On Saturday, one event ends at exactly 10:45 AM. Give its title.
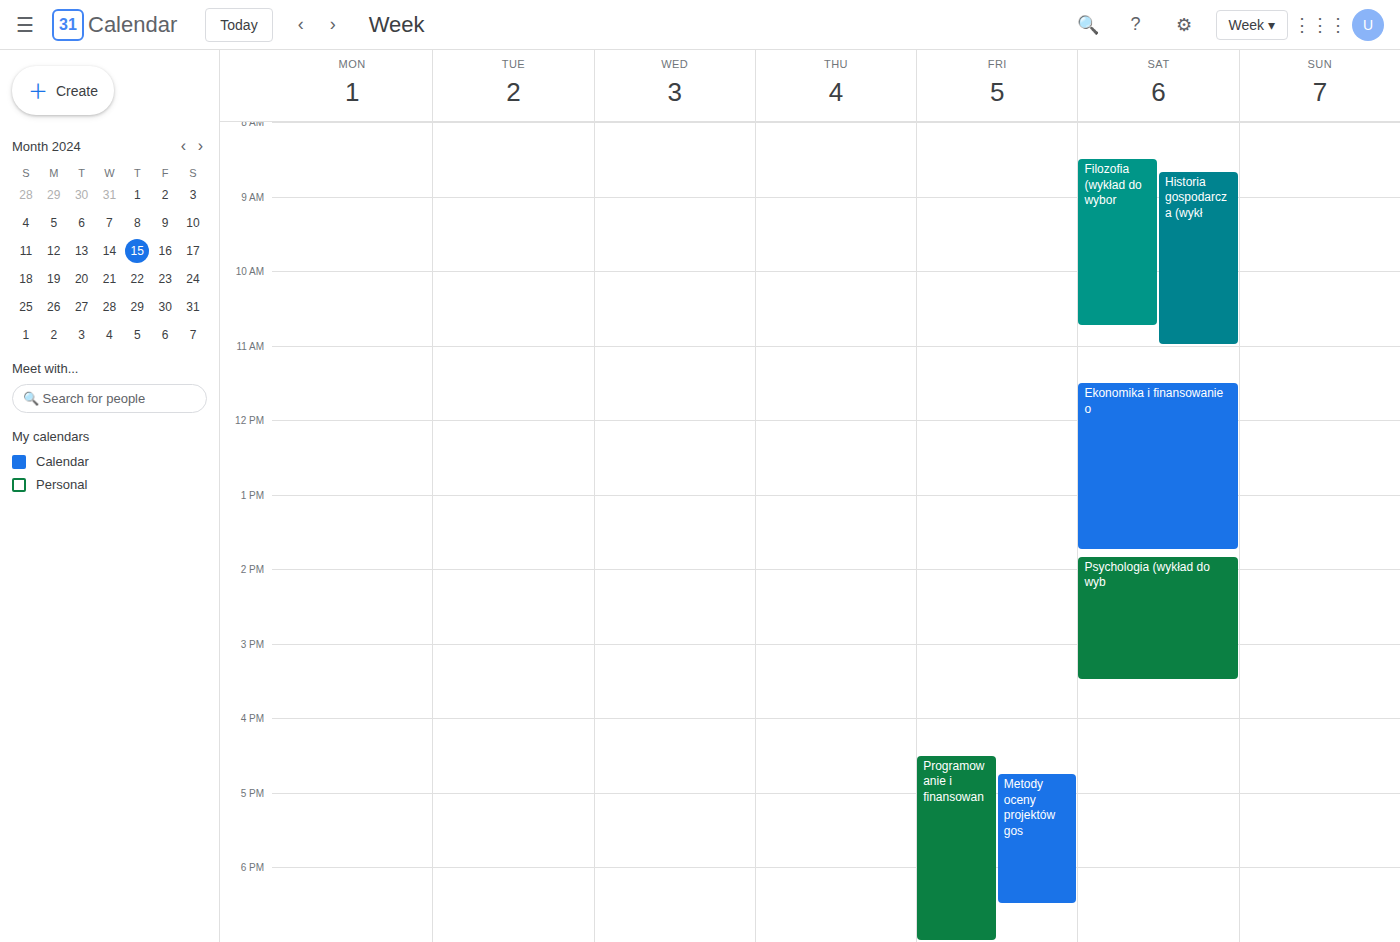
"Filozofia (wykład do wybor"